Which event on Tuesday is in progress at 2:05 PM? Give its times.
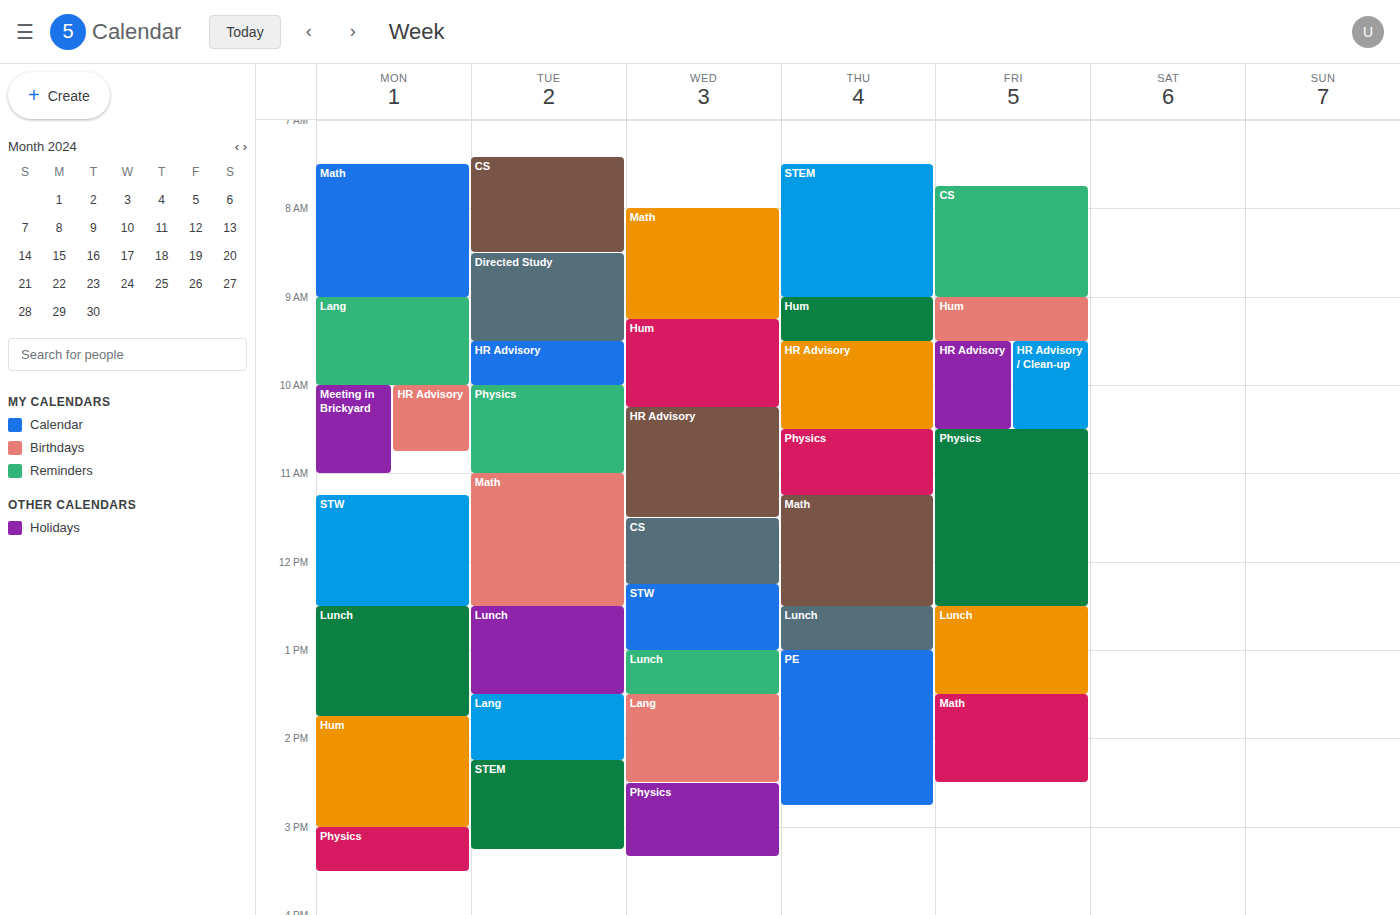
"Lang", 1:30 PM to 2:15 PM